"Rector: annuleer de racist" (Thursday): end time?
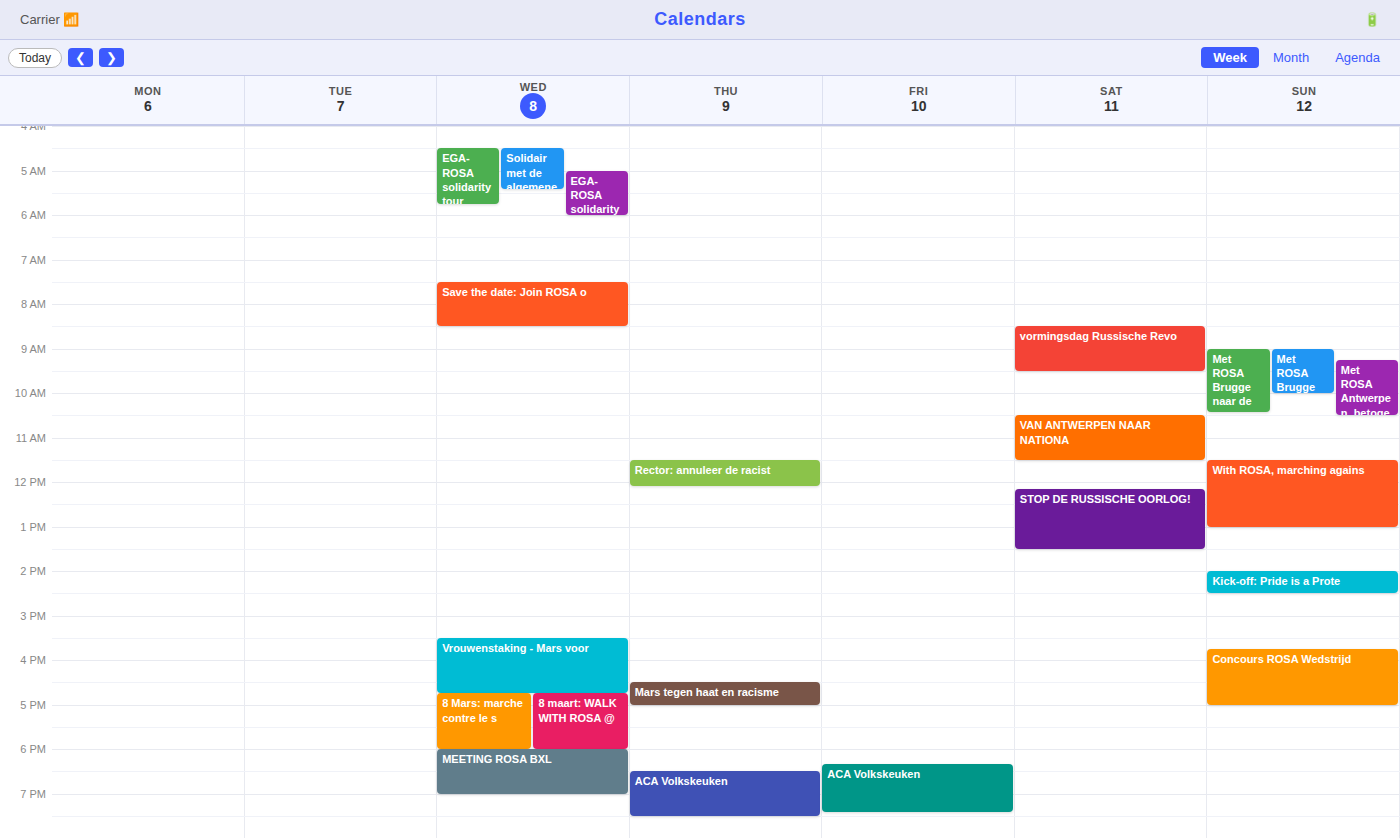
12:05 PM